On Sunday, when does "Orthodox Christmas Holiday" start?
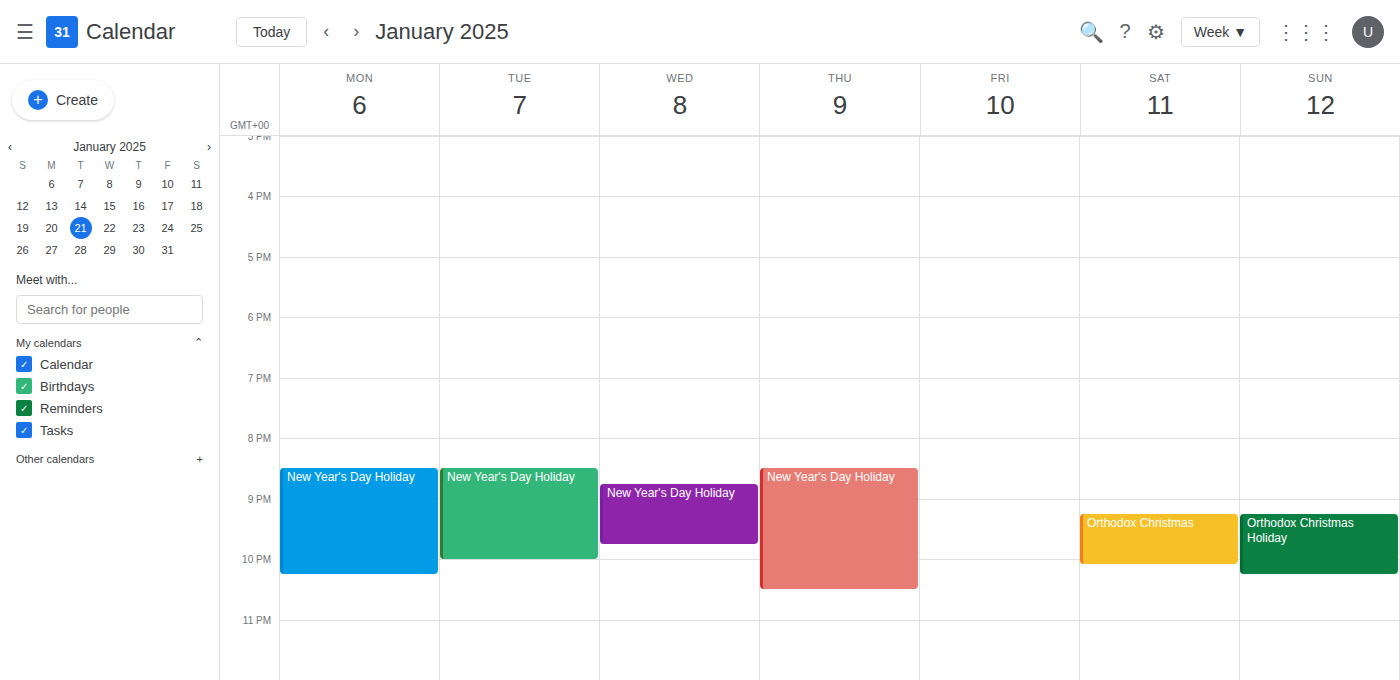
9:15 PM